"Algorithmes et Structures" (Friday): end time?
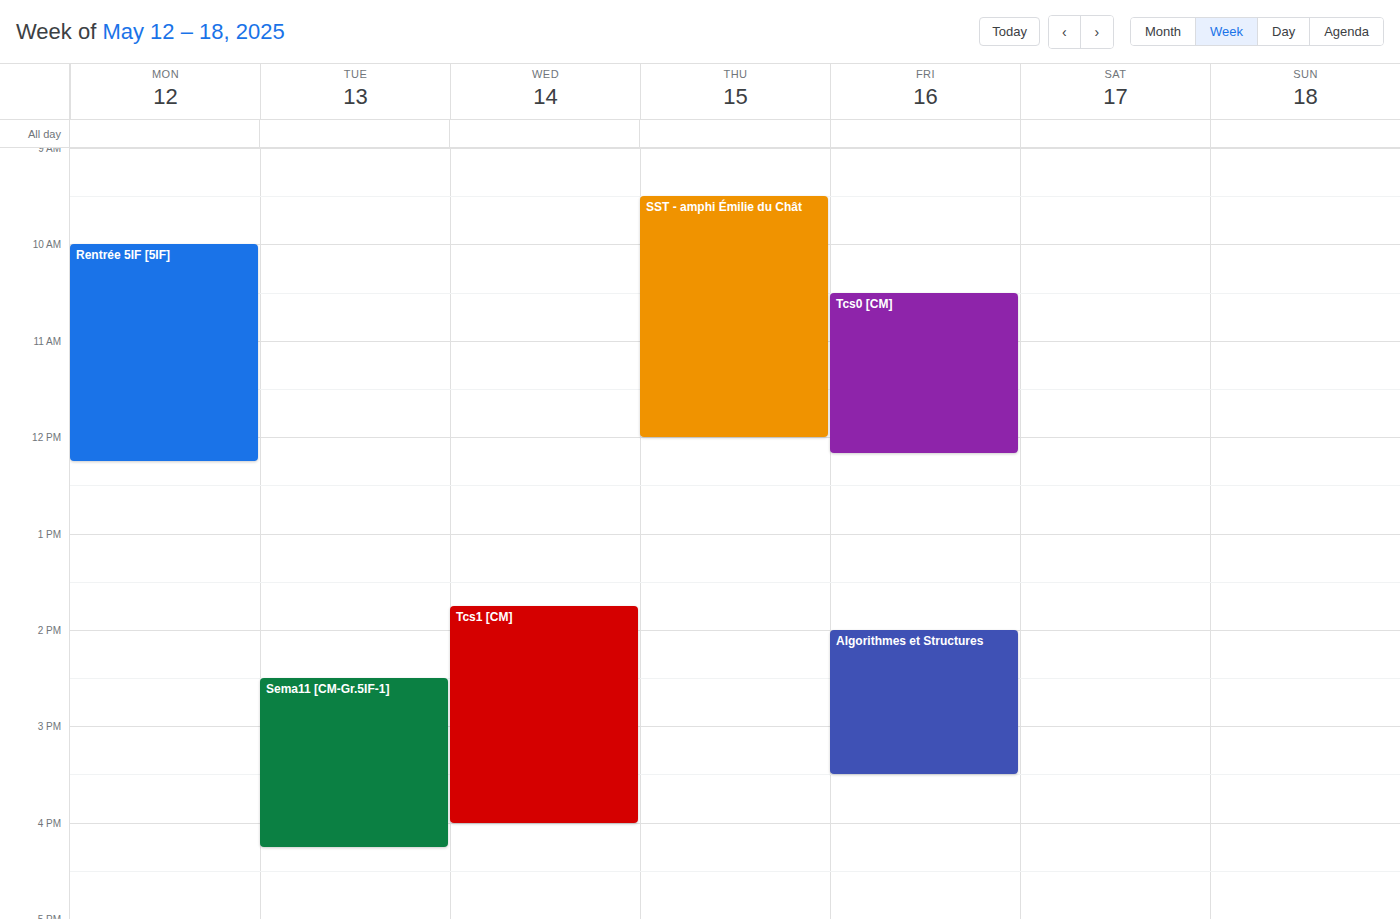
15:30